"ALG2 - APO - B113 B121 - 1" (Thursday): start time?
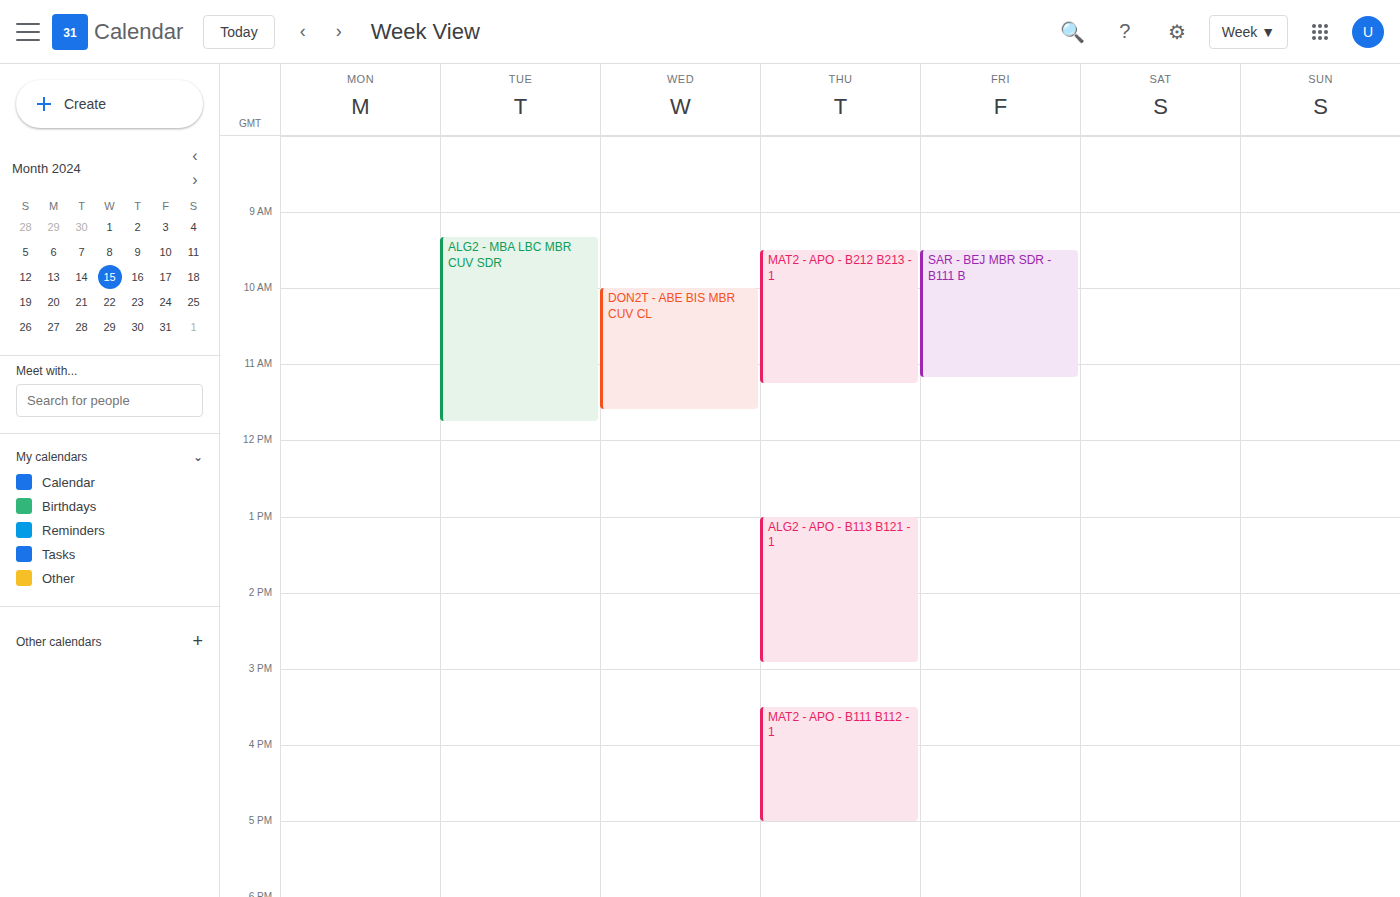
1:00 PM